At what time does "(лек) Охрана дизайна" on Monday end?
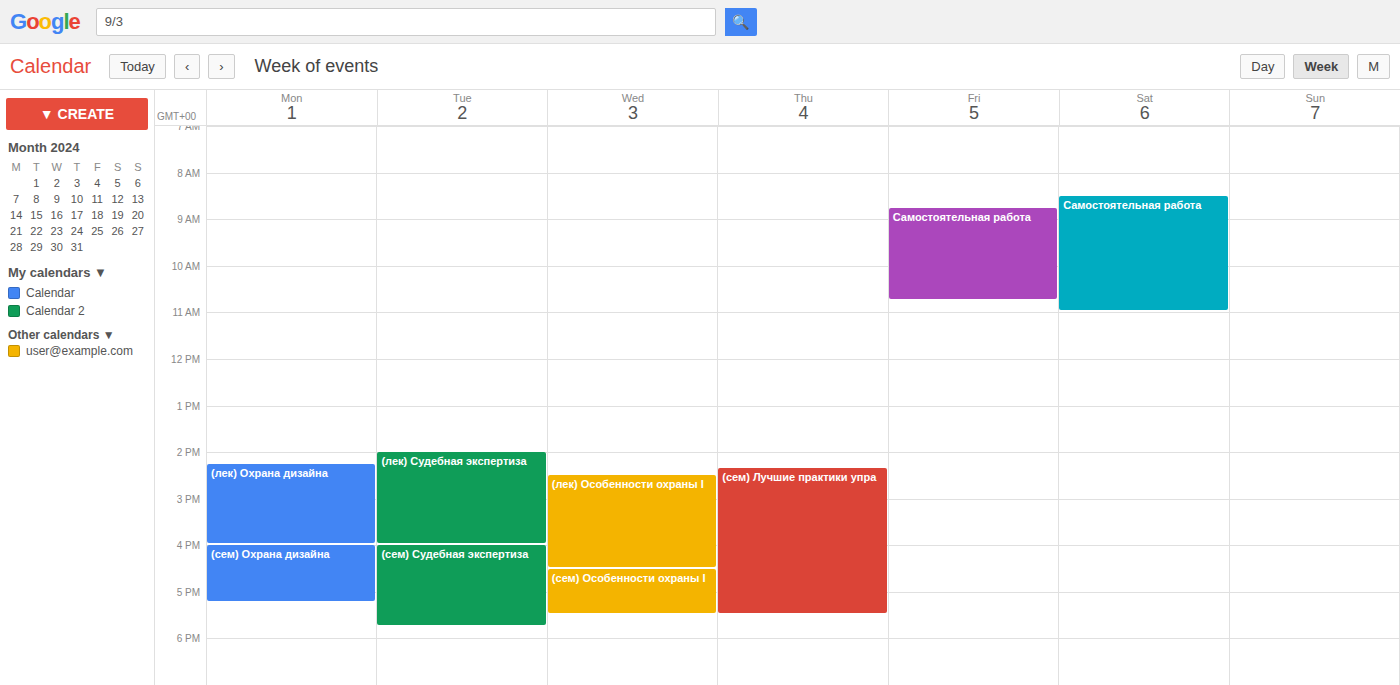
4:00 PM